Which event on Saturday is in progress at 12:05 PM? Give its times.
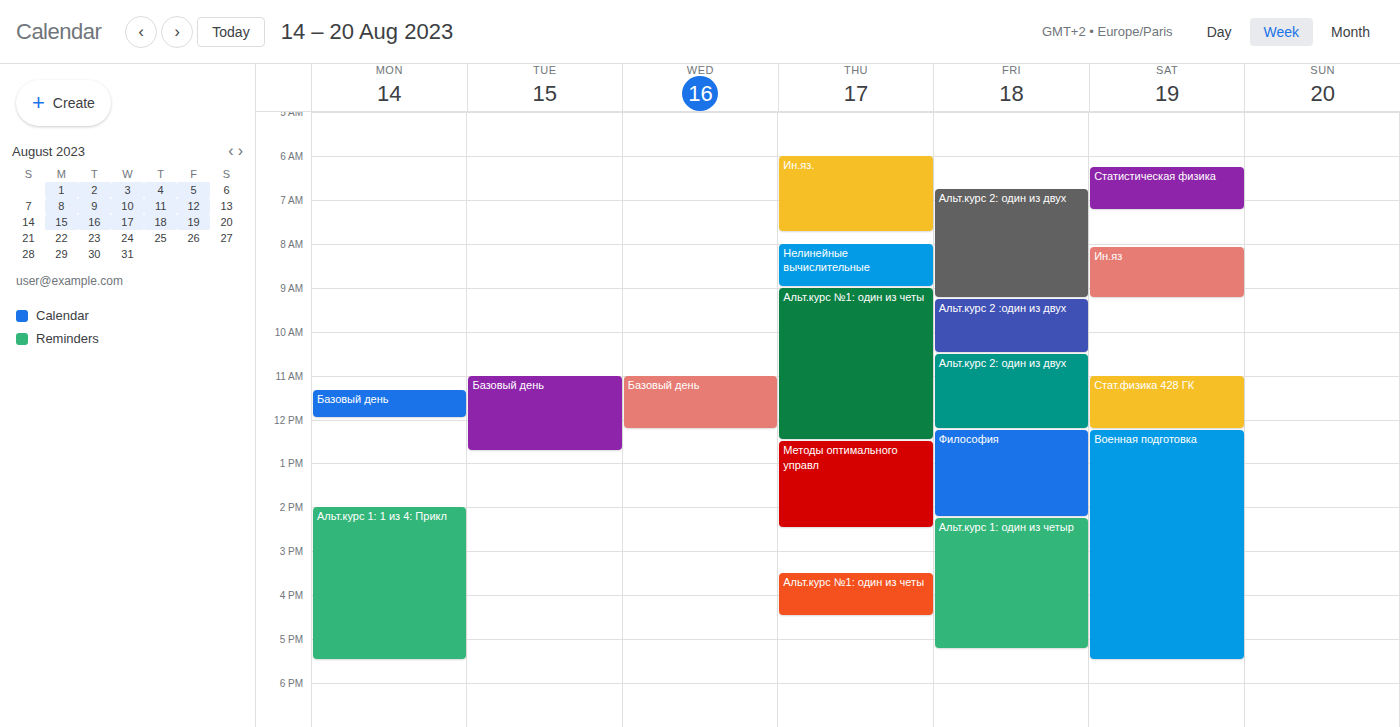
"Стат.физика 428 ГК", 11:00 AM to 12:15 PM